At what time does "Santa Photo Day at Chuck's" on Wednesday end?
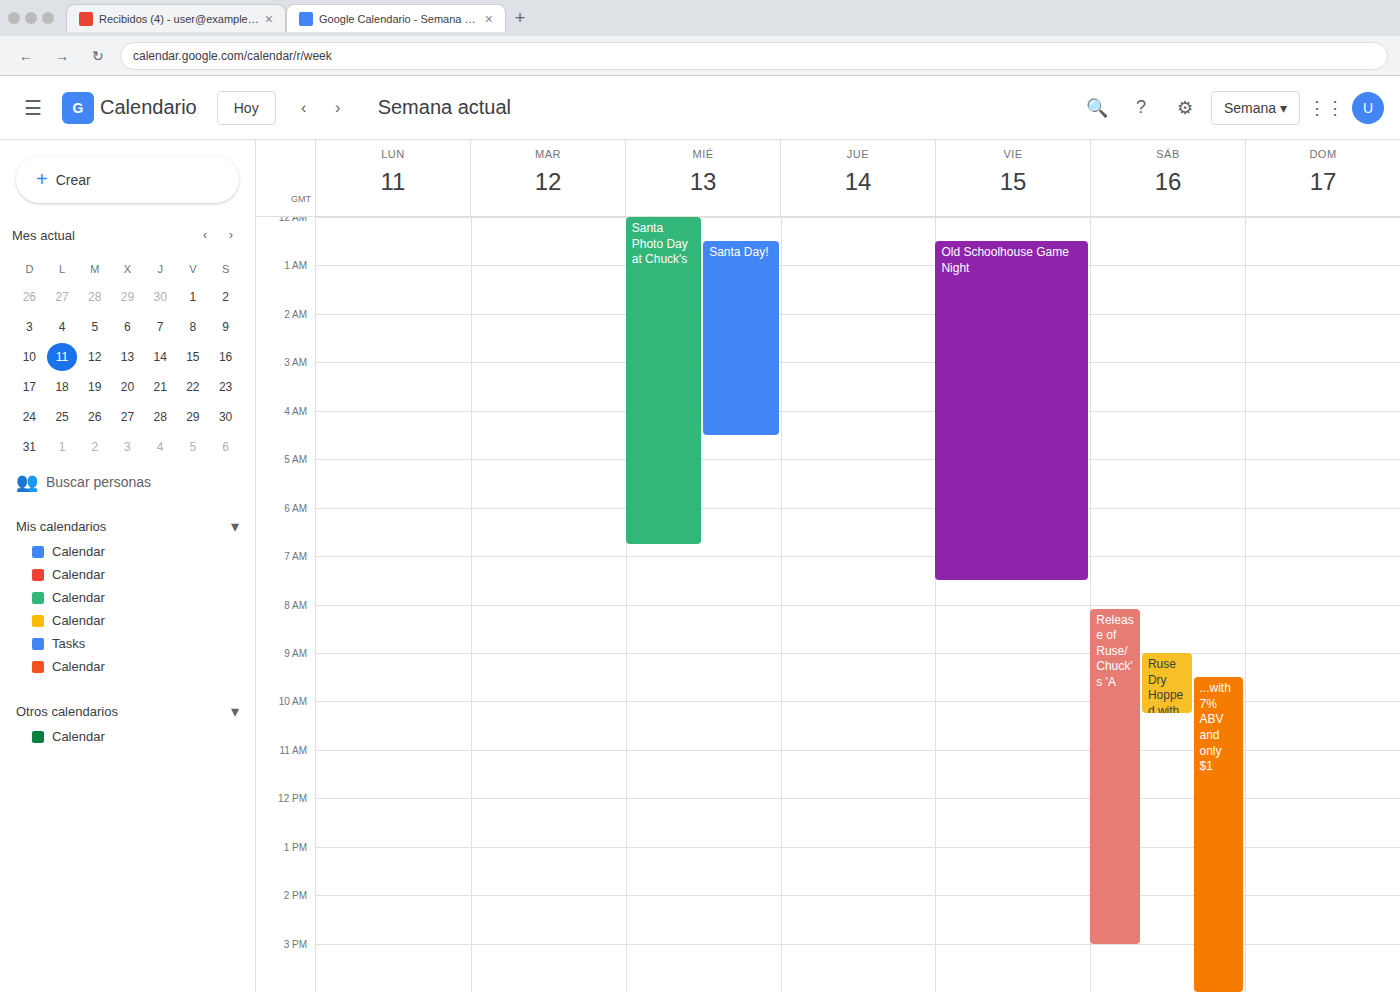
6:45 AM